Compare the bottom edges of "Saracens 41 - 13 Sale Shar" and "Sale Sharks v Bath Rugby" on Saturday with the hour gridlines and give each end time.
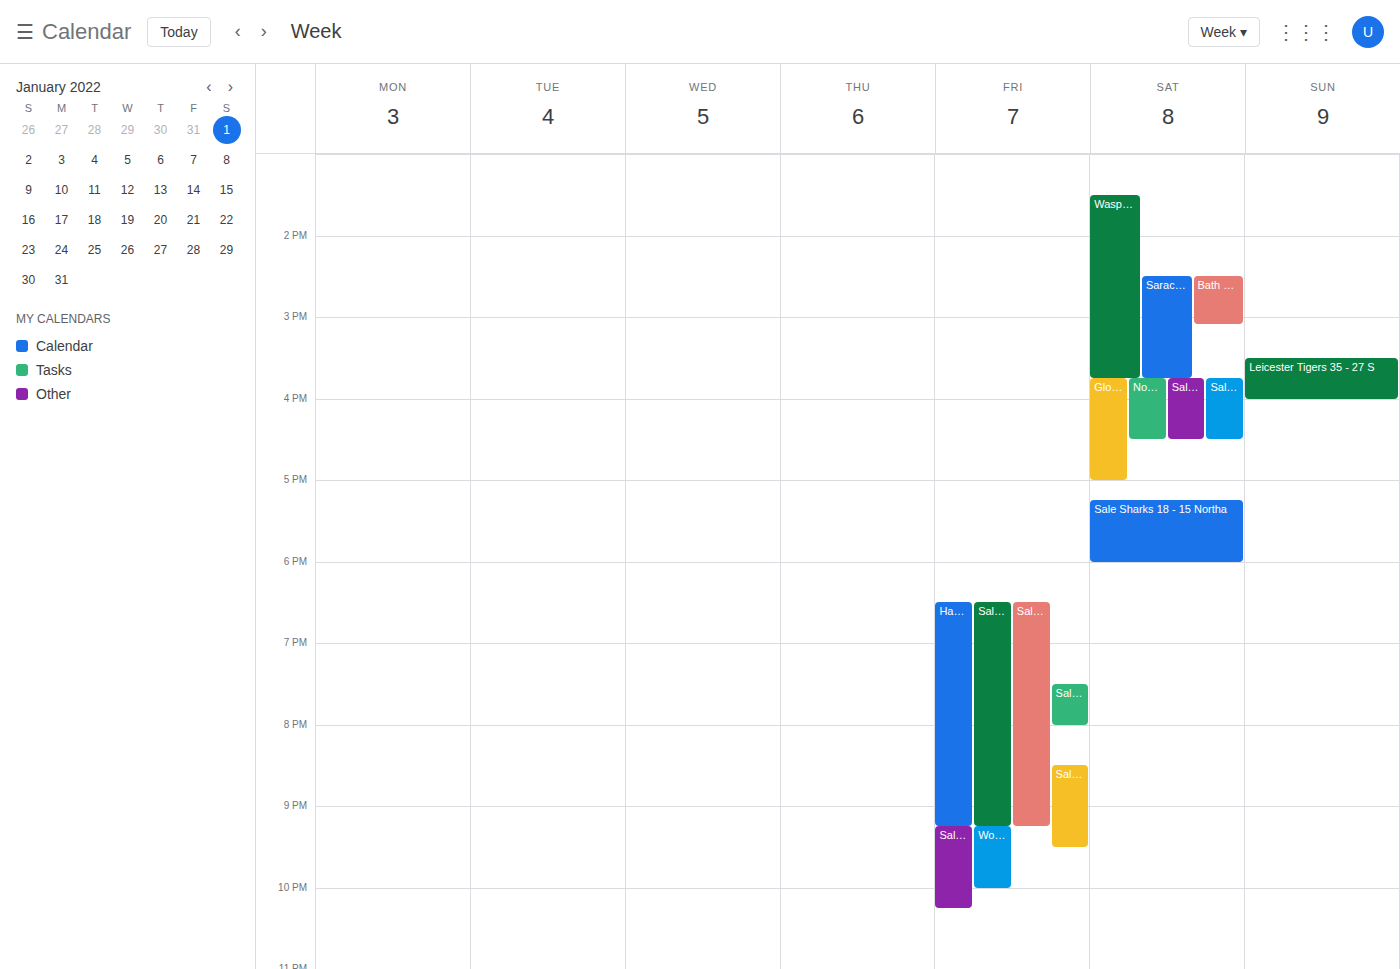
"Saracens 41 - 13 Sale Shar": 3:45 PM, neither: three quarters of the way from the 3 PM line to the 4 PM line. "Sale Sharks v Bath Rugby": 4:30 PM, halfway between the 4 PM and 5 PM lines.